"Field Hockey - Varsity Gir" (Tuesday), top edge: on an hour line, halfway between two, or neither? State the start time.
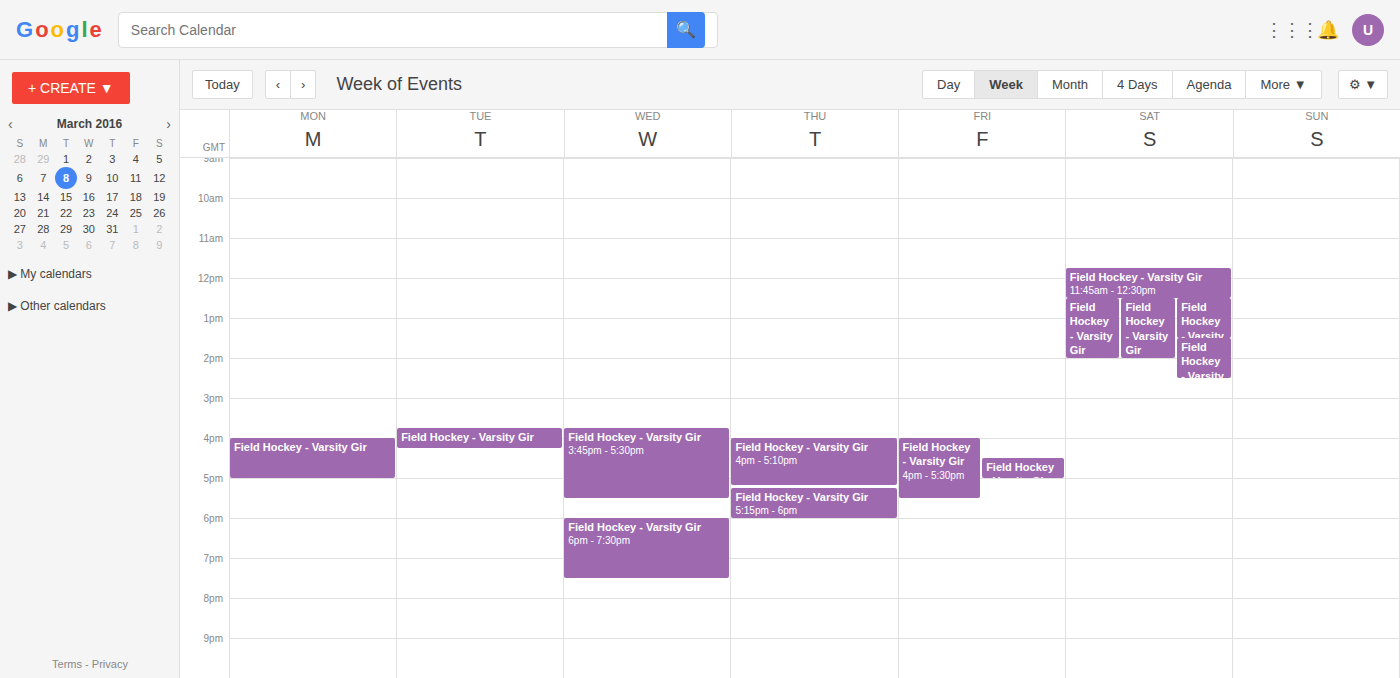
3:45 PM -- neither: three quarters of the way from the 3 PM line to the 4 PM line.